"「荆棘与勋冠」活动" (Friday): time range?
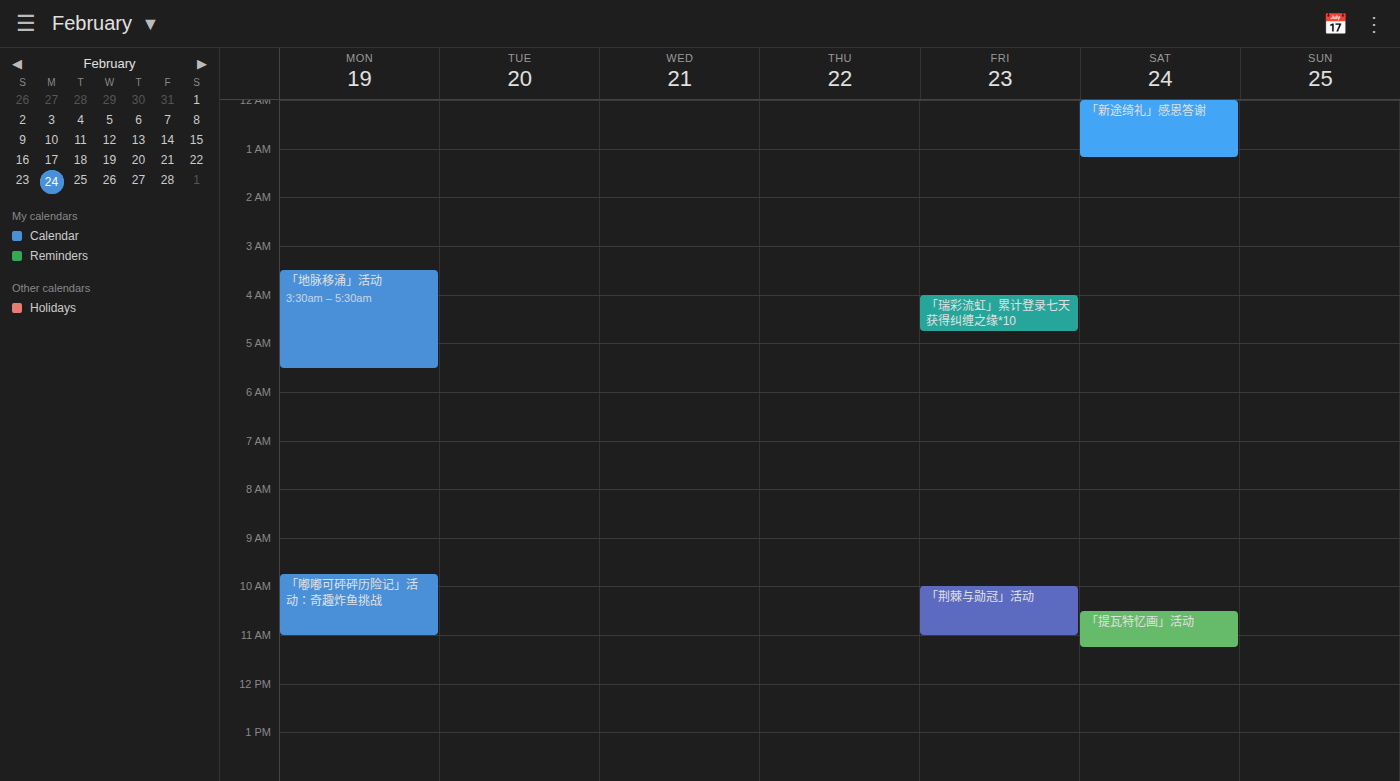
10:00 AM to 11:00 AM